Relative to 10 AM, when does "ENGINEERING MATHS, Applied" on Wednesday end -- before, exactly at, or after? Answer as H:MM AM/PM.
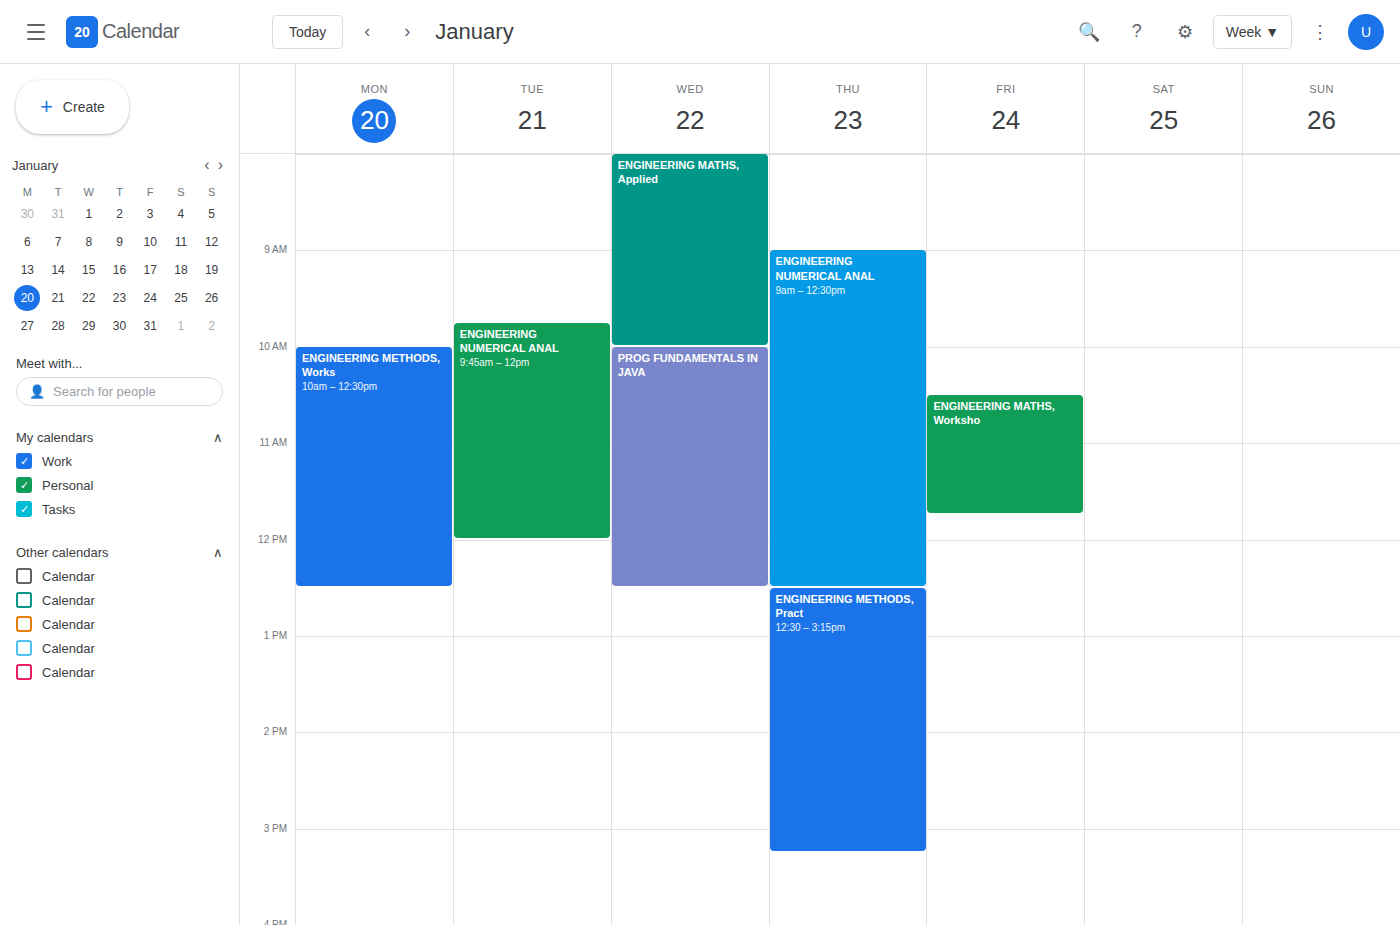
10:00 AM -- exactly at 10 AM, on the 10 AM line.